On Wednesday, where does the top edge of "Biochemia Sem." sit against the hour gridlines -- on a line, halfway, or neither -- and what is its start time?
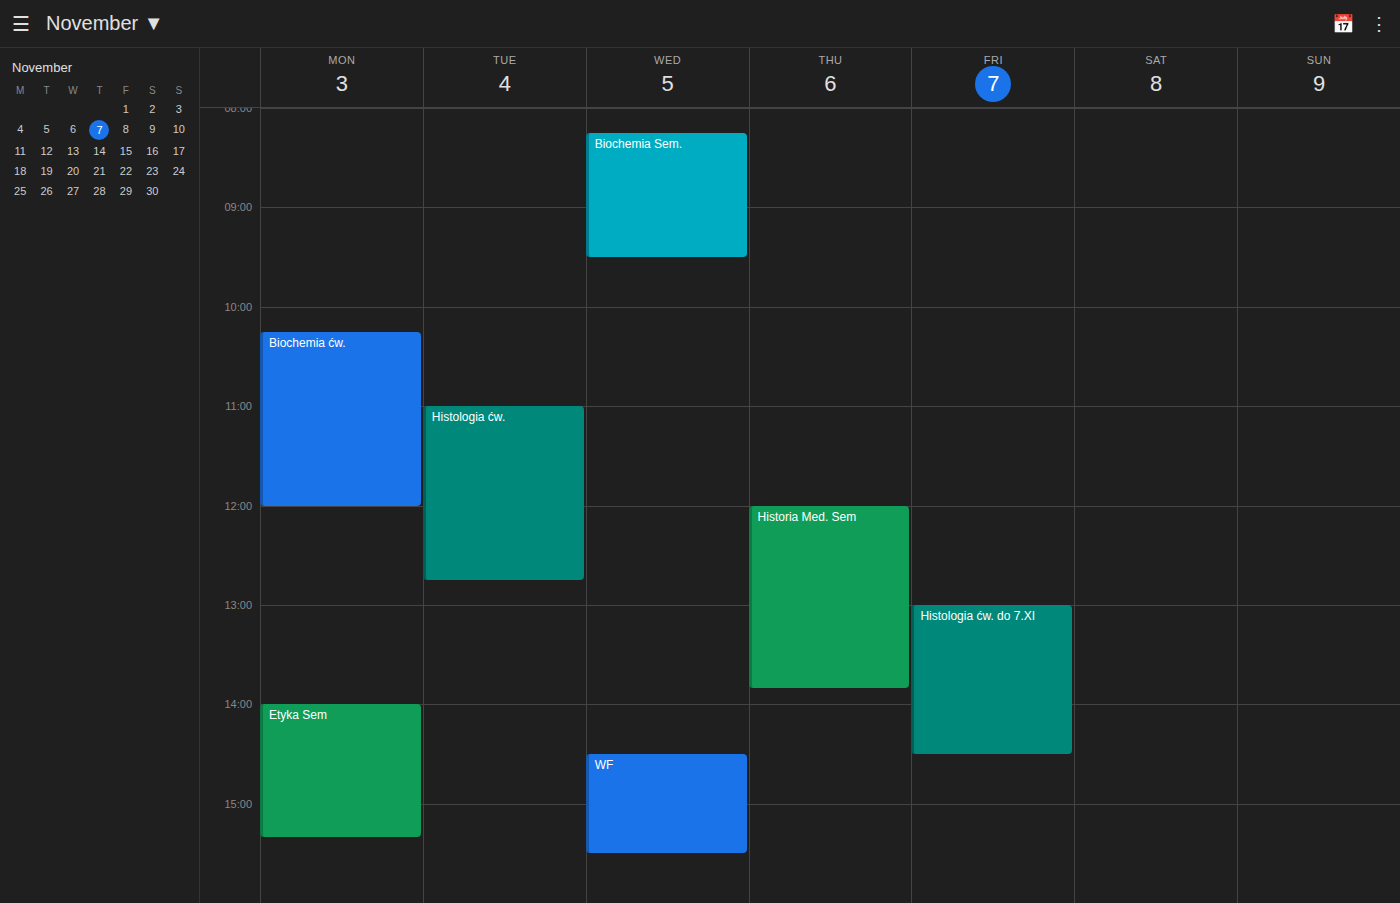
8:15 AM -- neither: a quarter of the way from the 8 AM line to the 9 AM line.